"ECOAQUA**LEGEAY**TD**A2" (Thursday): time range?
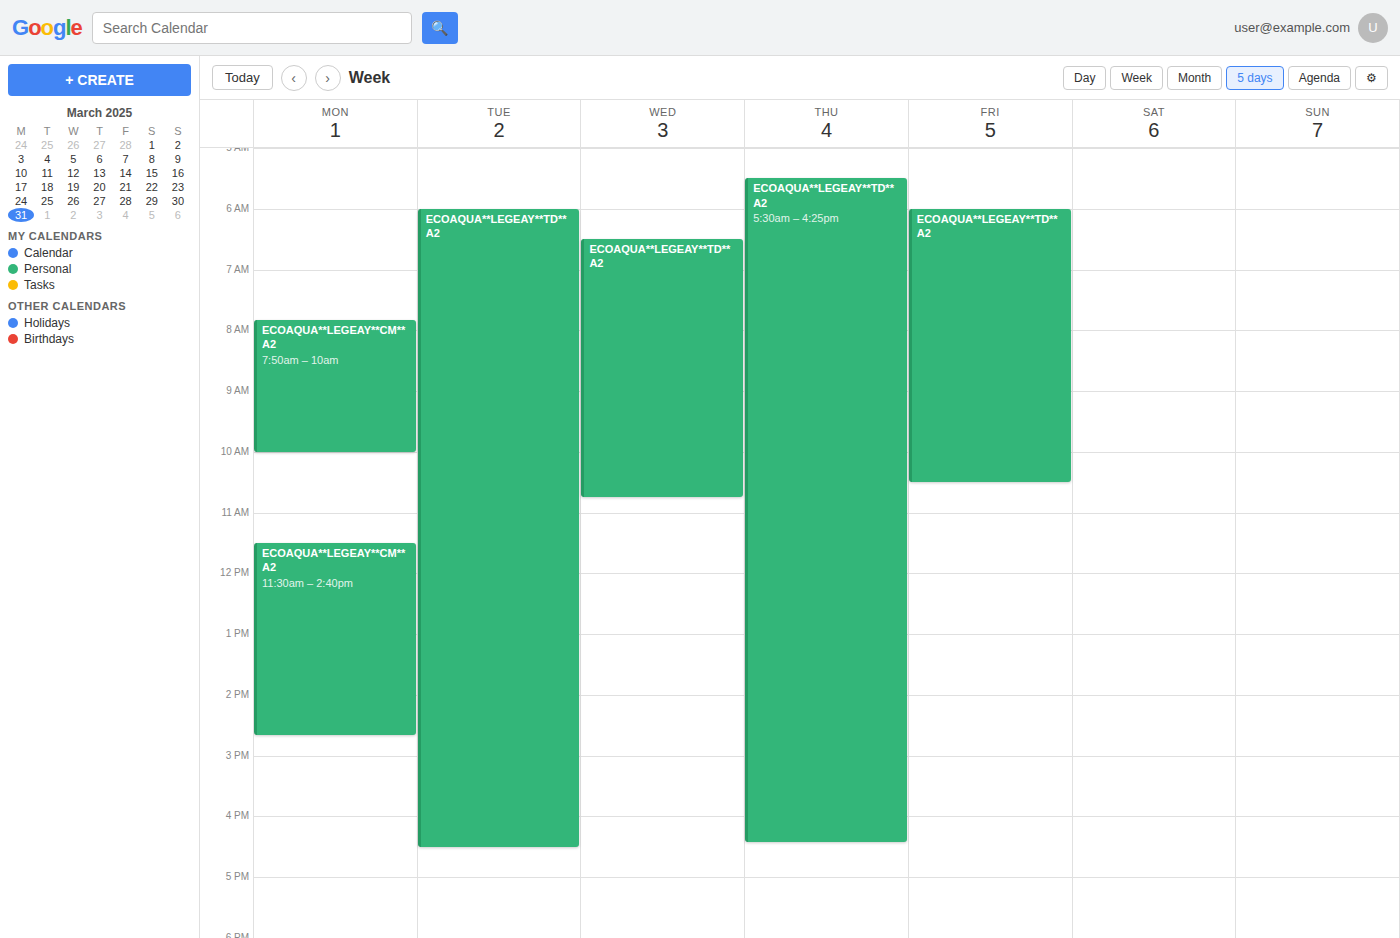
5:30 AM to 4:25 PM